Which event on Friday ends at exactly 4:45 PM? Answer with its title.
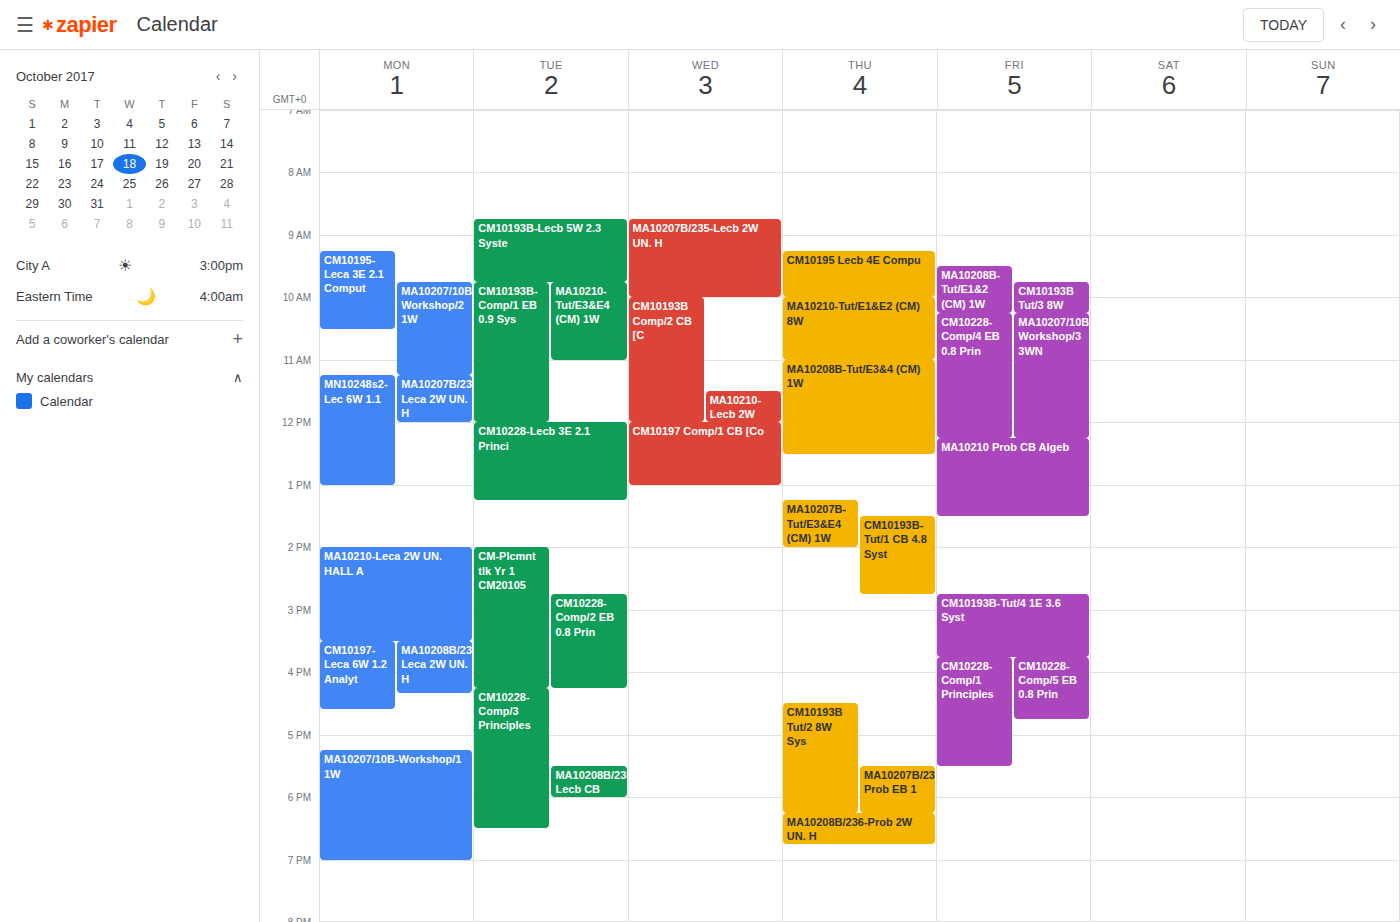
"CM10228-Comp/5 EB 0.8 Prin"